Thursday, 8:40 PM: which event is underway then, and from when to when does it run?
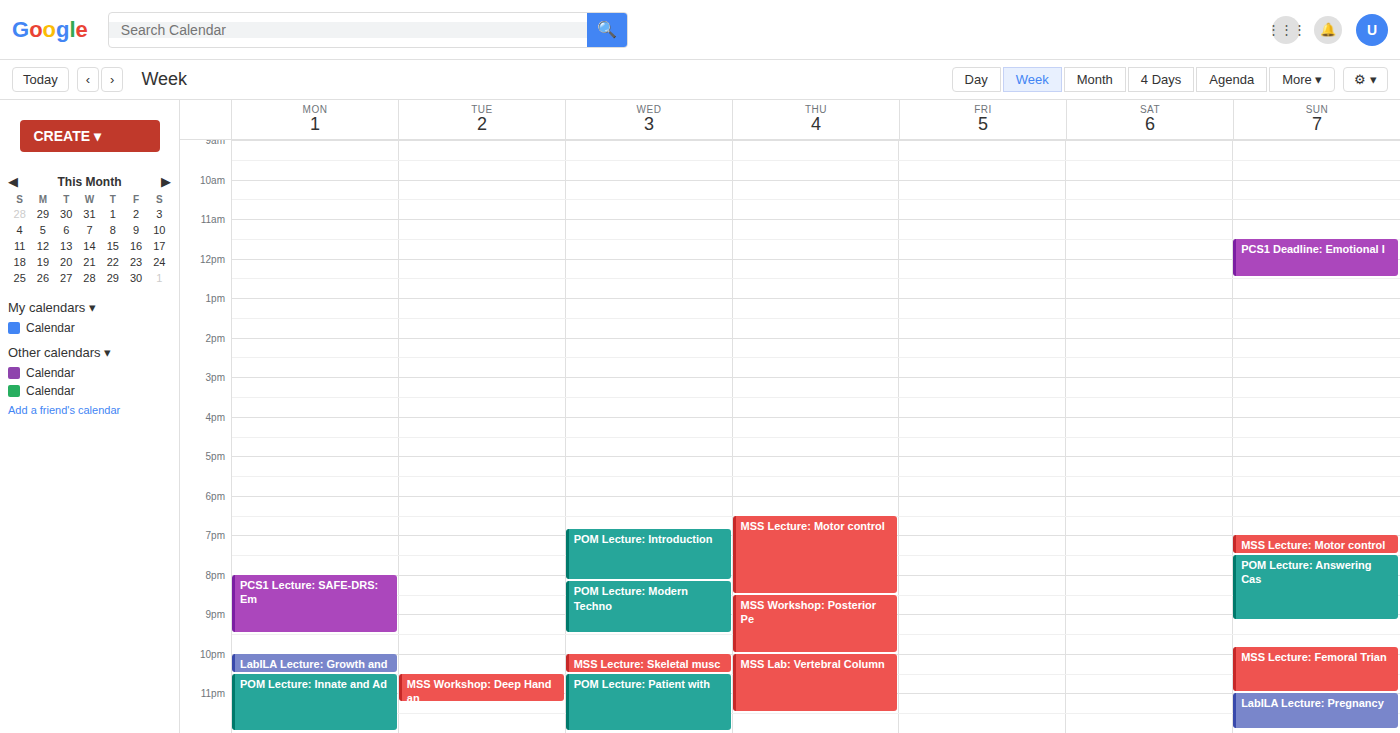
"MSS Workshop: Posterior Pe", 8:30 PM to 10:00 PM